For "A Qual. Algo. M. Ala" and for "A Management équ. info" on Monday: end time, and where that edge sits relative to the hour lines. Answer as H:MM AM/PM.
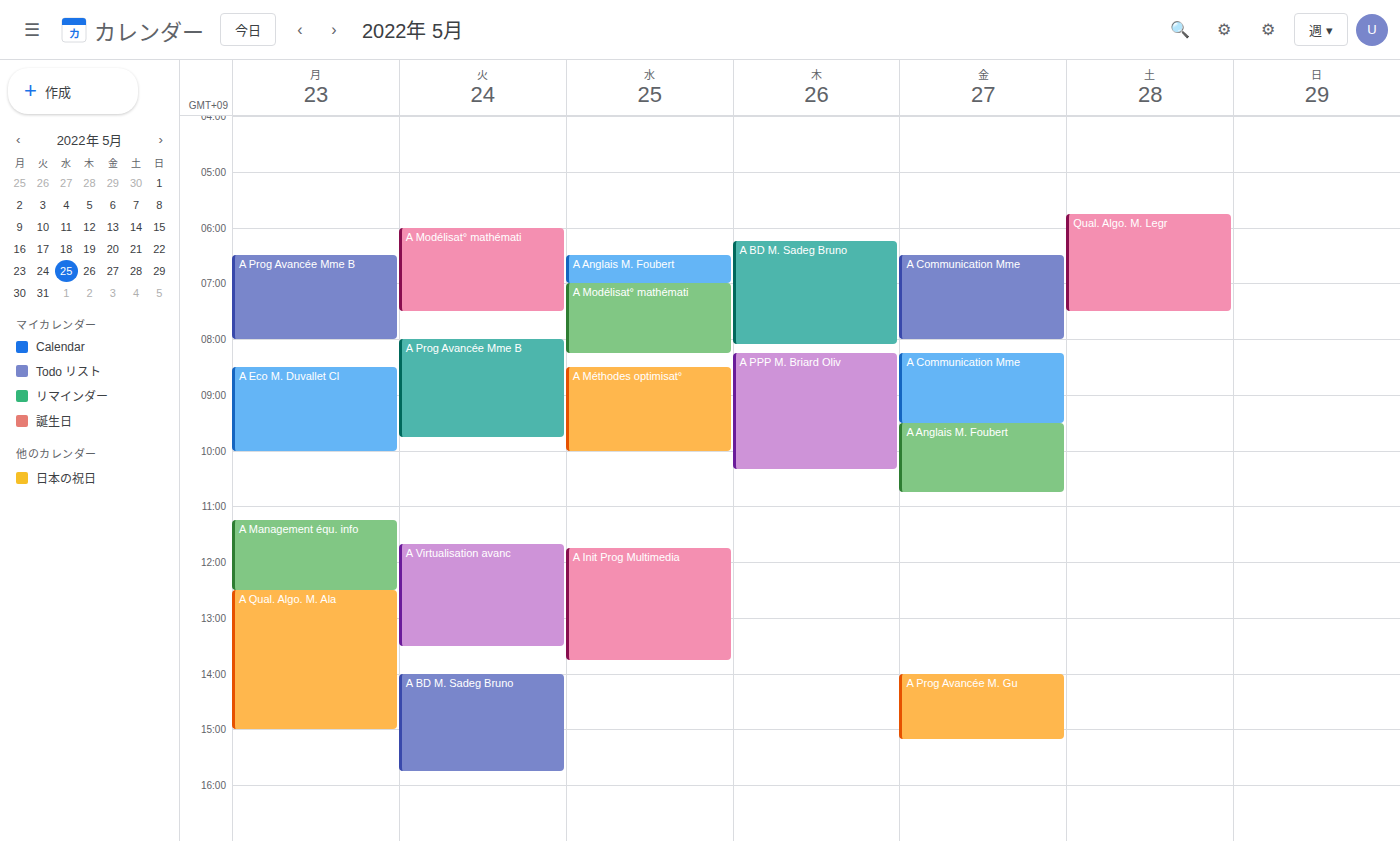
"A Qual. Algo. M. Ala": 3:00 PM, exactly on the 3 PM line. "A Management équ. info": 12:30 PM, halfway between the 12 PM and 1 PM lines.